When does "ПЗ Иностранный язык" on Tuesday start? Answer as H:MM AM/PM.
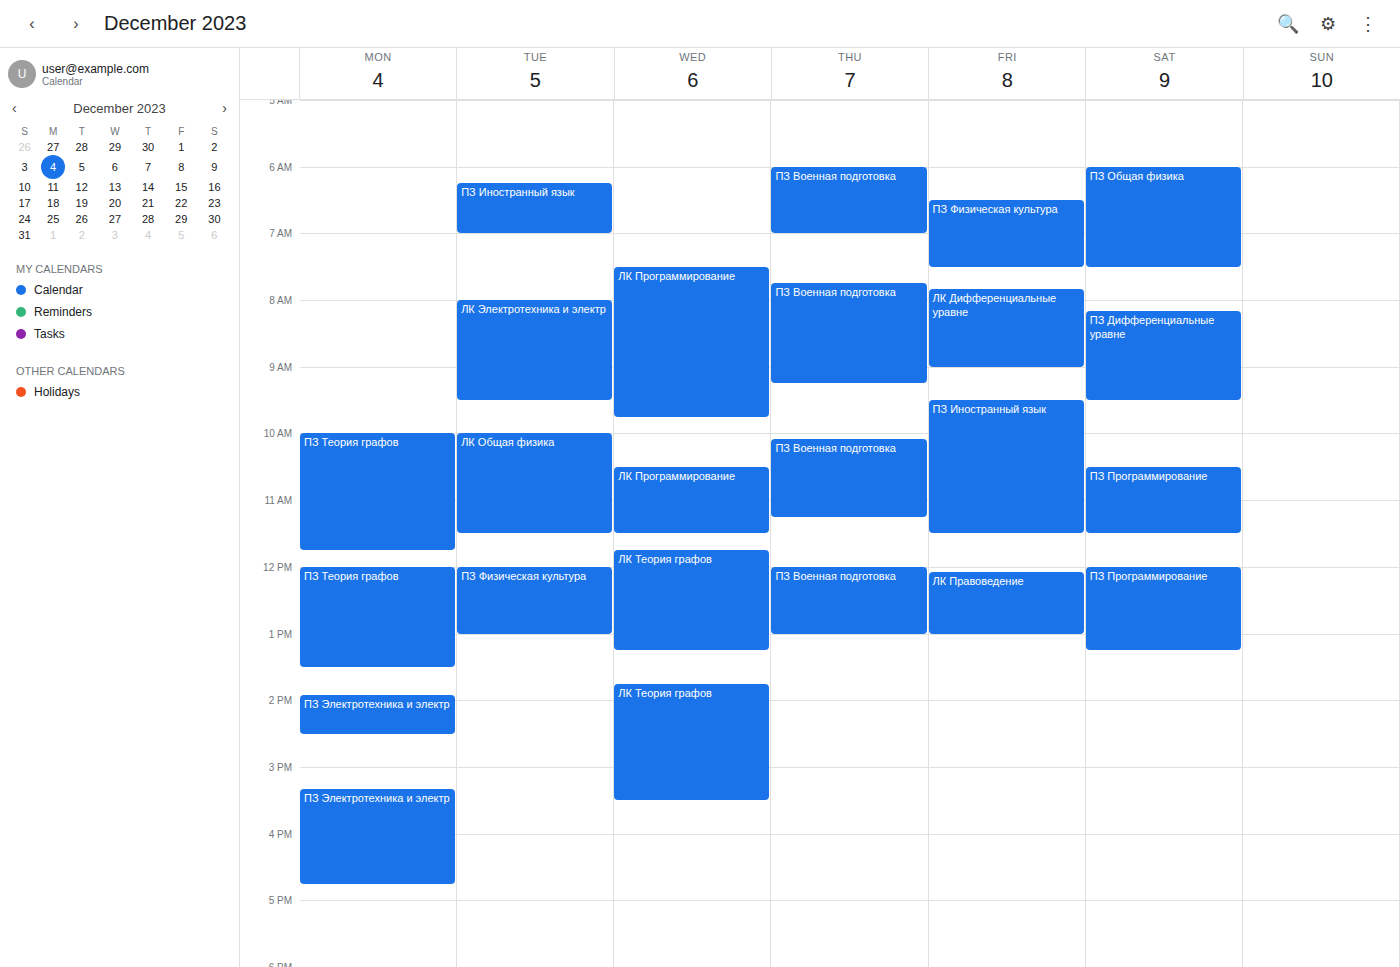
6:15 AM